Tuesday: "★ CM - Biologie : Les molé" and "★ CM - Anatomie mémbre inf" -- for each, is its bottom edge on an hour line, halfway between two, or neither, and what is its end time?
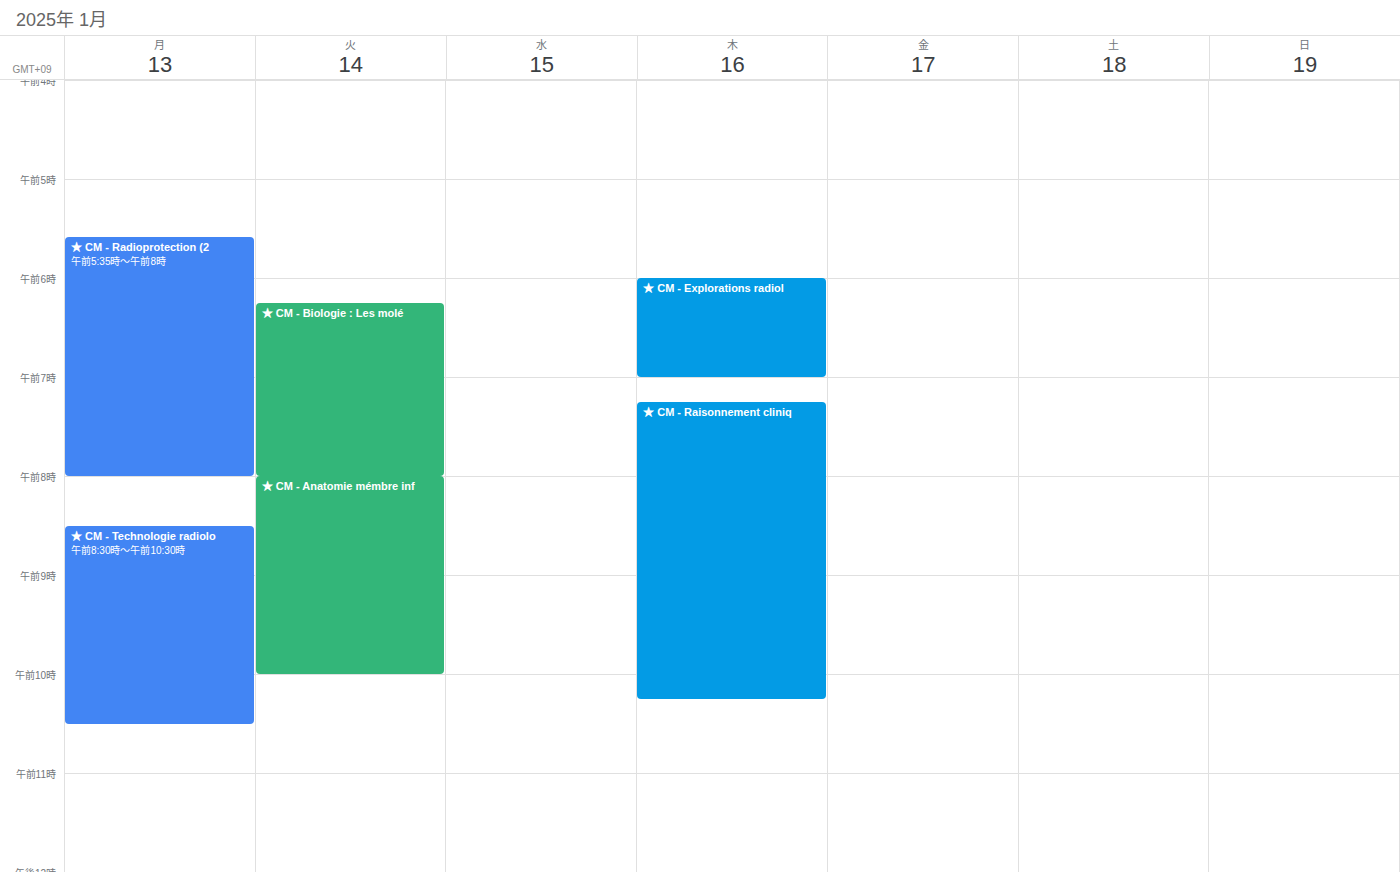
"★ CM - Biologie : Les molé": 8:00 AM, exactly on the 8 AM line. "★ CM - Anatomie mémbre inf": 10:00 AM, exactly on the 10 AM line.